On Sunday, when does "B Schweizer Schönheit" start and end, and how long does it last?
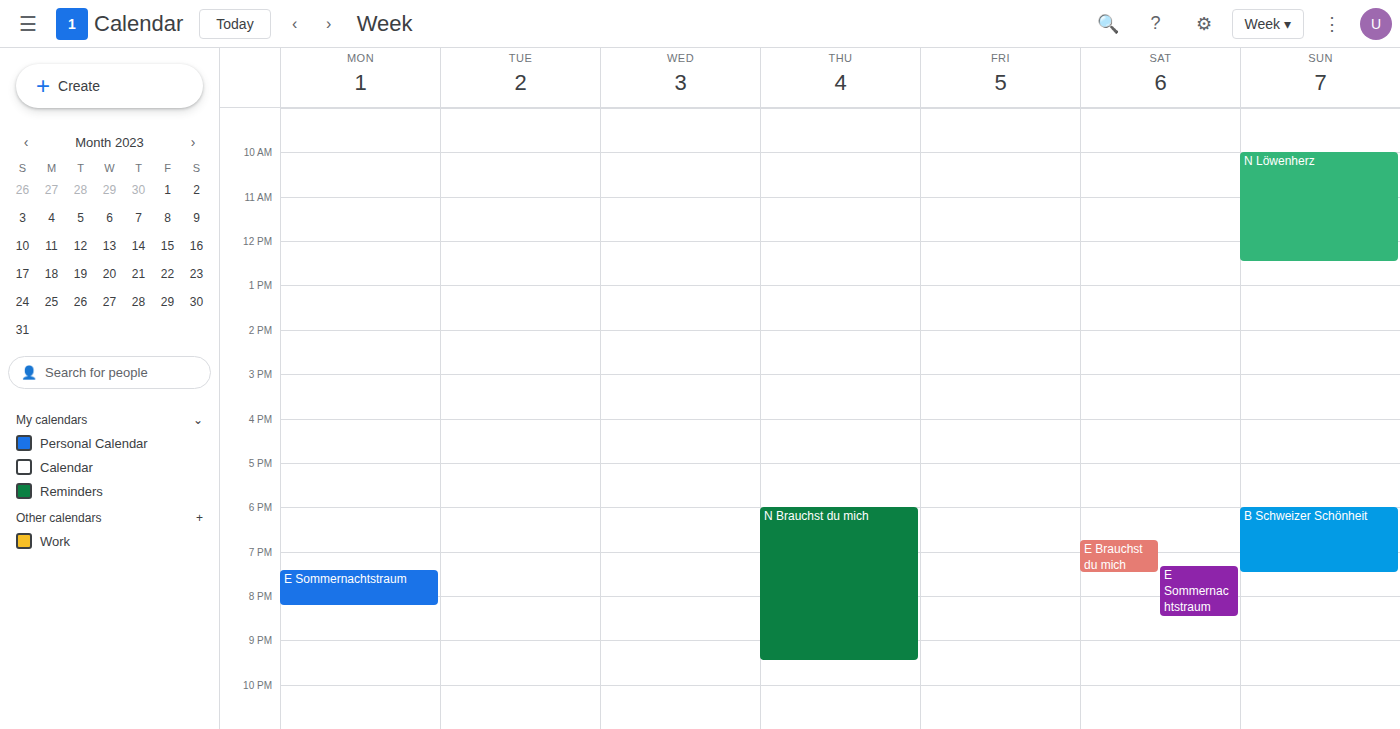
6:00 PM to 7:30 PM, 1 hour 30 minutes